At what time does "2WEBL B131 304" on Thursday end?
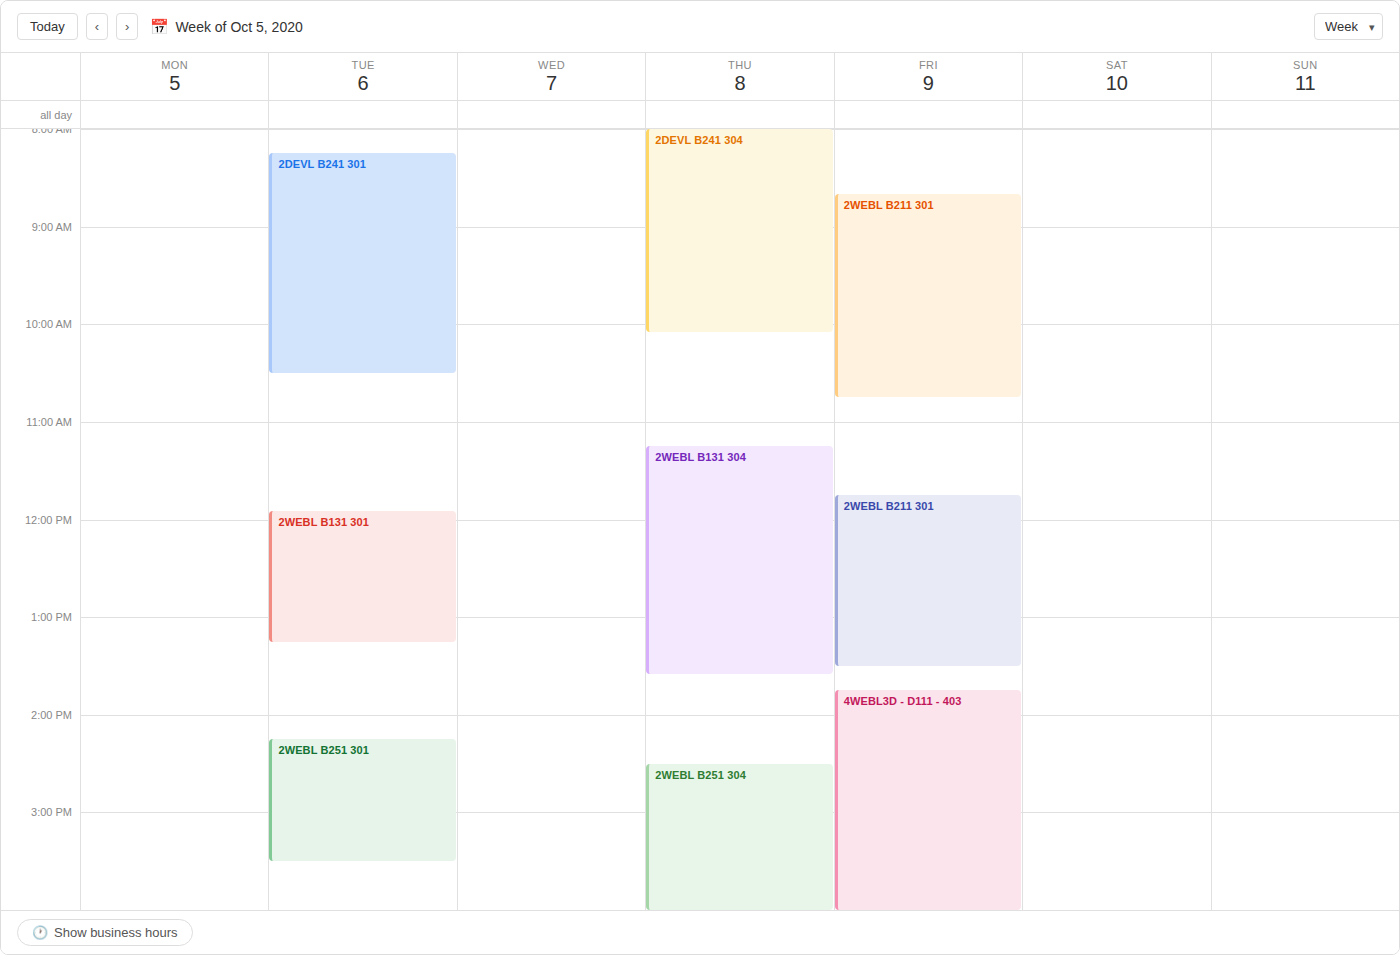
1:35 PM